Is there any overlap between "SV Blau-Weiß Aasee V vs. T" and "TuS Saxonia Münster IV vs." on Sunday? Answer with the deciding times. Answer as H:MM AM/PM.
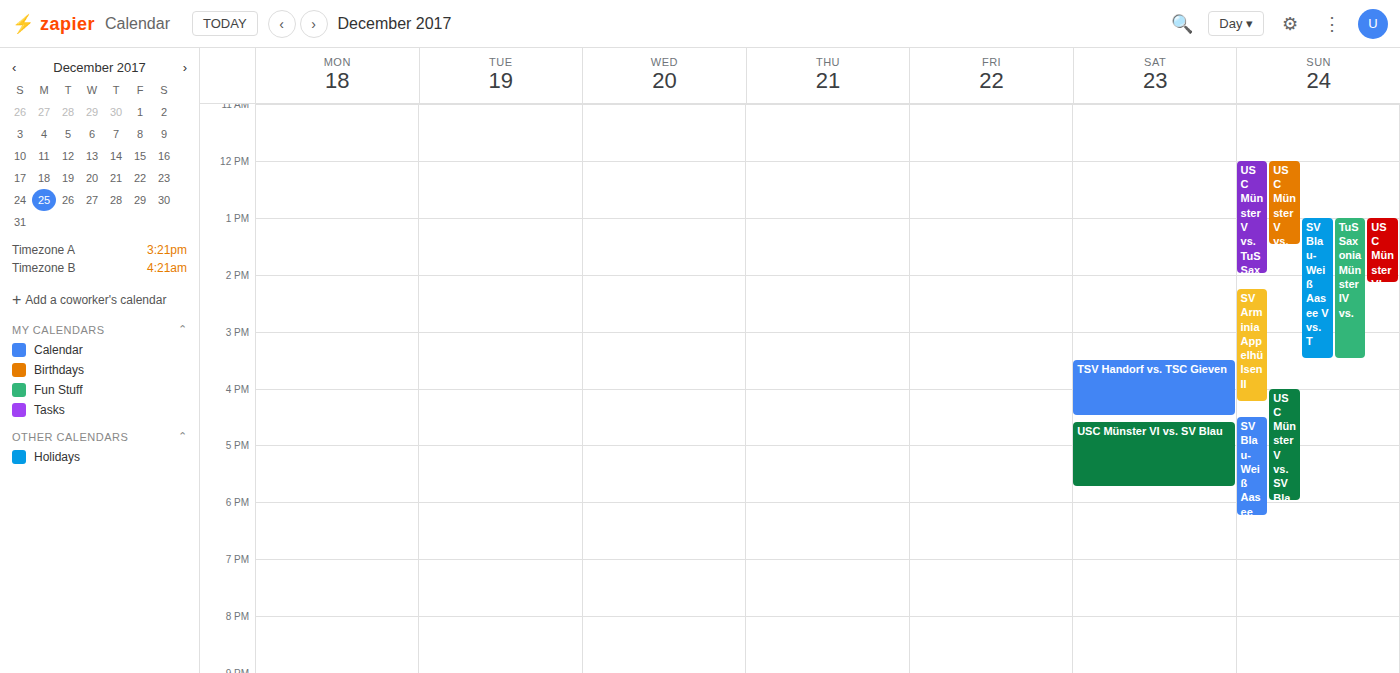
"SV Blau-Weiß Aasee V vs. T" runs 1:00 PM to 3:30 PM, inside "TuS Saxonia Münster IV vs." -- they overlap.